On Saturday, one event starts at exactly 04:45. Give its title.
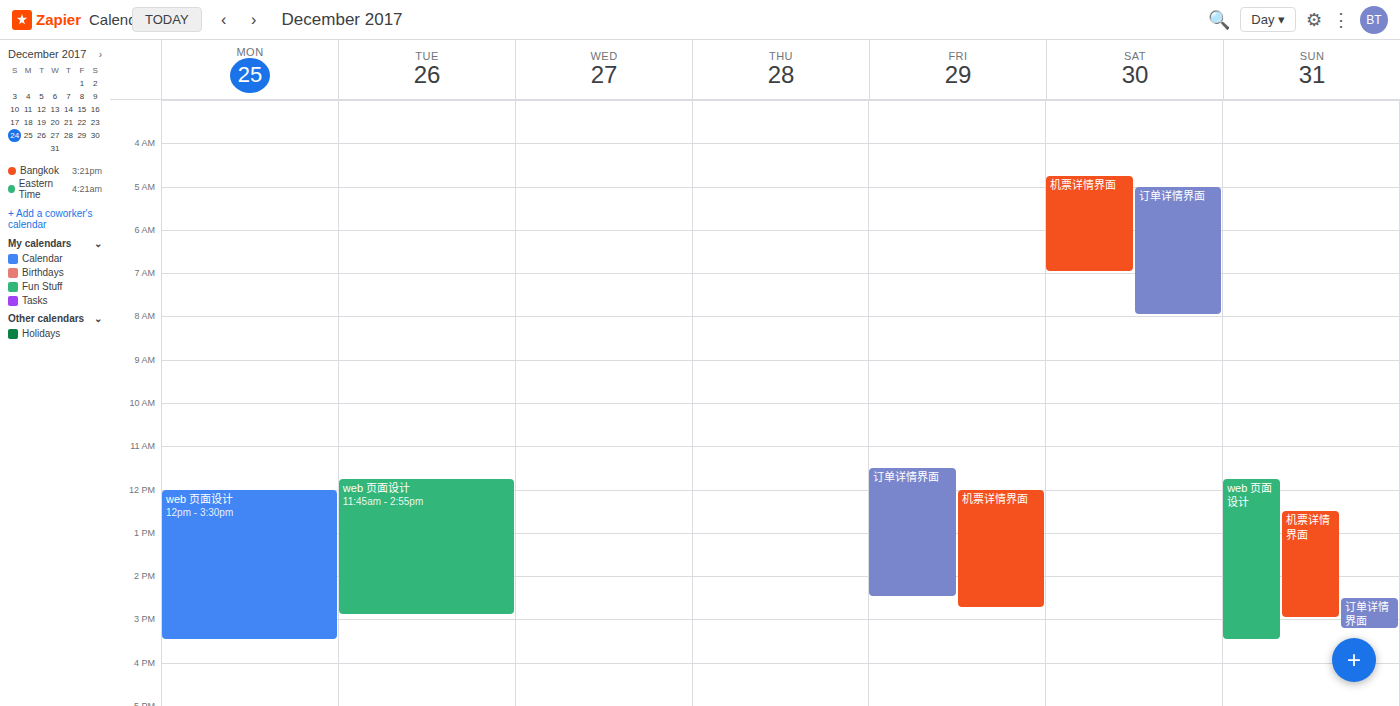
"机票详情界面"